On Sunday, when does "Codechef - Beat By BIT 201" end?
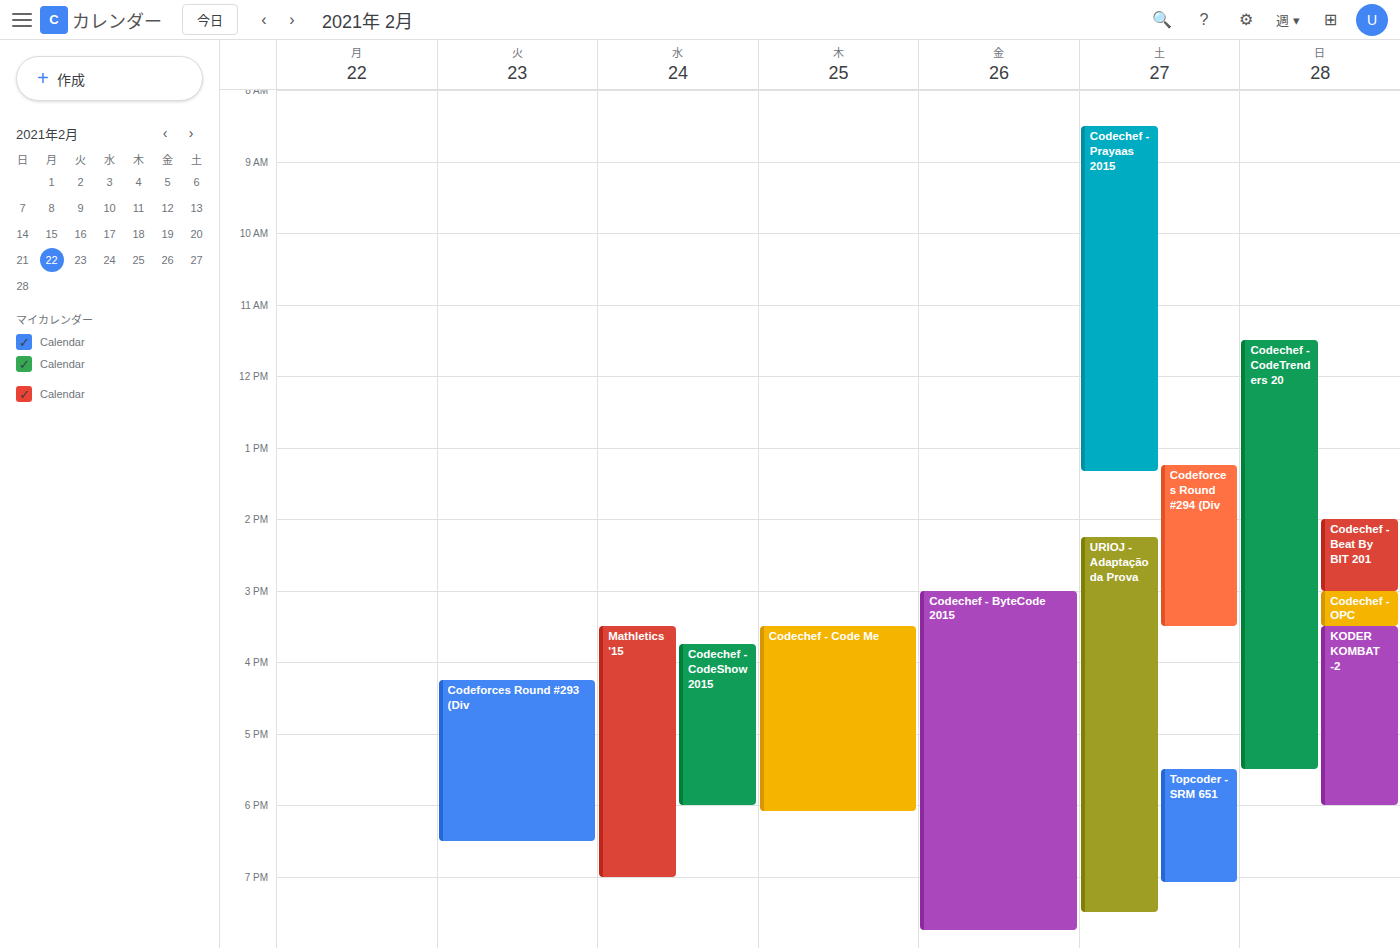
3:00 PM